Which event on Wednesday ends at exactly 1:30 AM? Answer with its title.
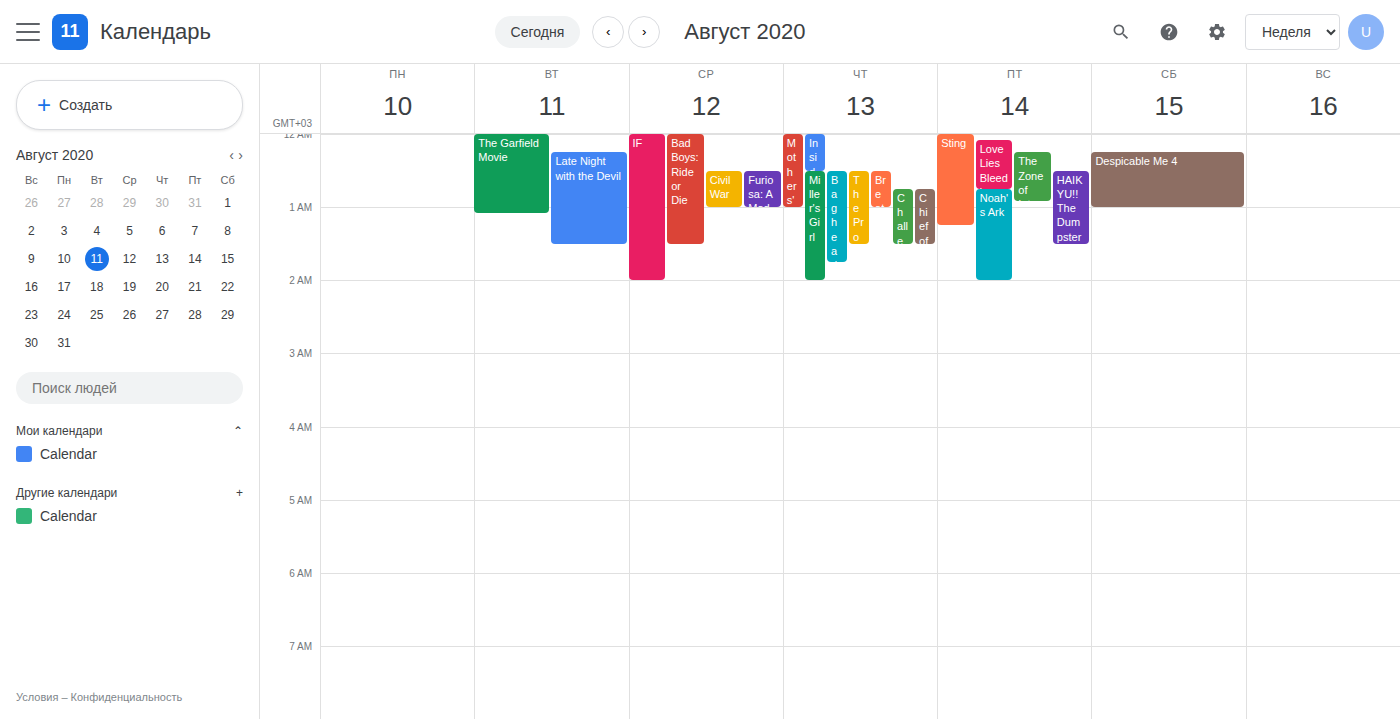
"Bad Boys: Ride or Die"